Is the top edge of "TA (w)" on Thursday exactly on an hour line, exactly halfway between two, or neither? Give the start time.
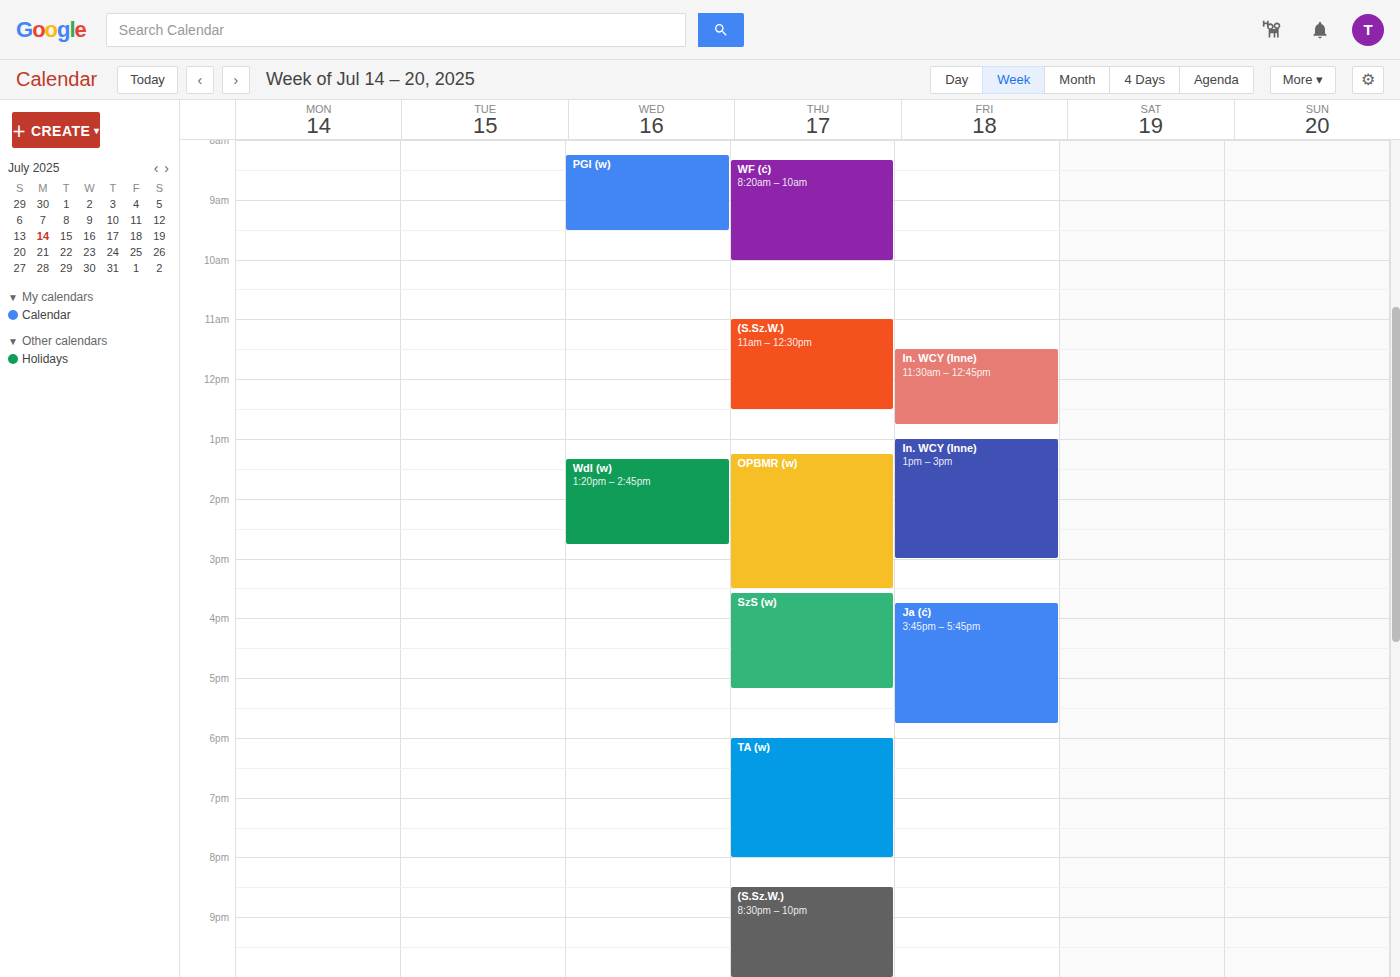
6:00 PM -- exactly on the 6 PM line.